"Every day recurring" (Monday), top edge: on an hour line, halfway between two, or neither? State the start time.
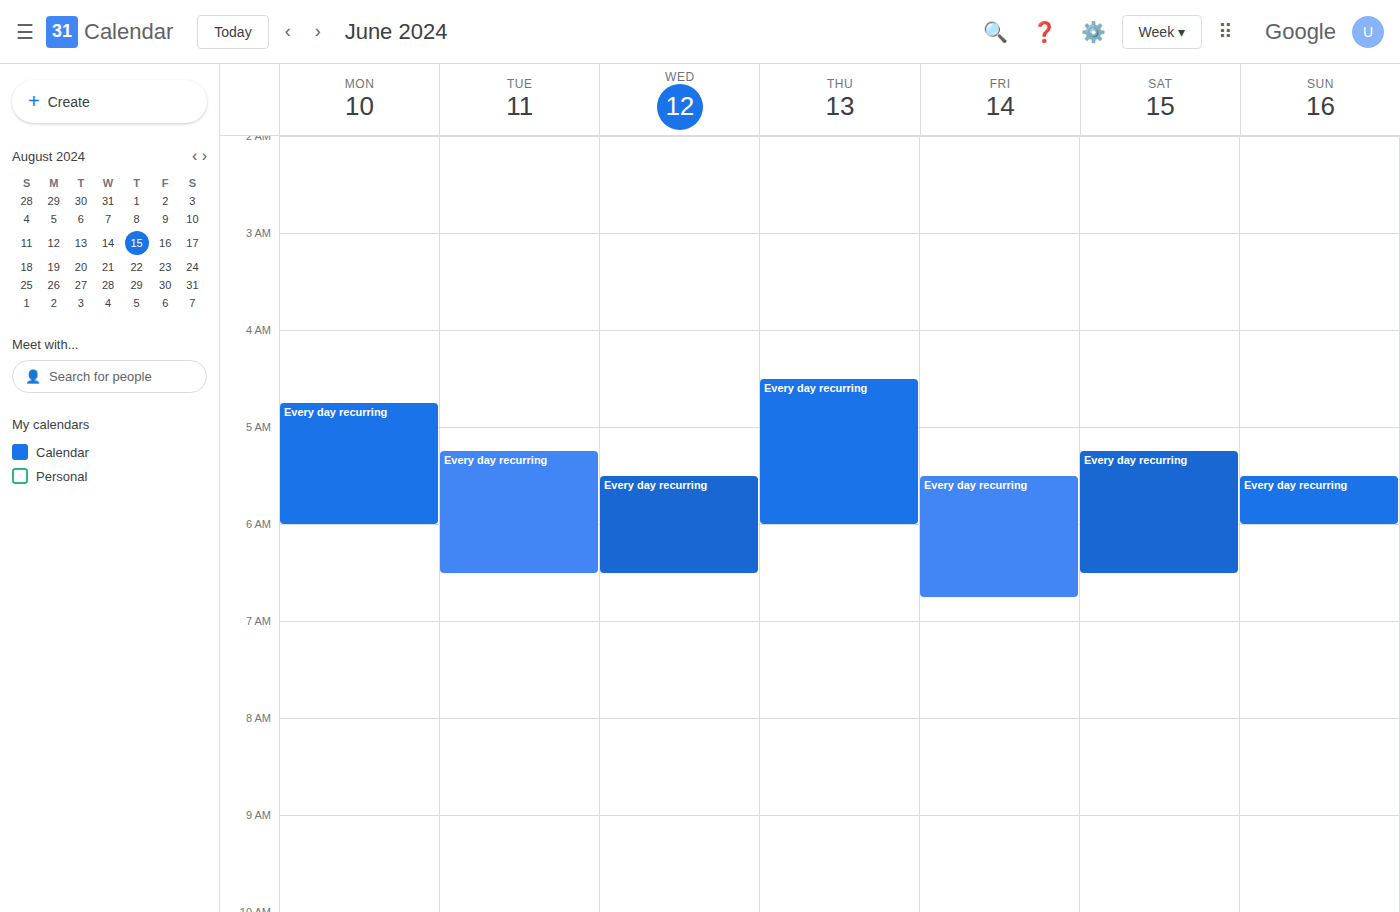
4:45 AM -- neither: three quarters of the way from the 4 AM line to the 5 AM line.